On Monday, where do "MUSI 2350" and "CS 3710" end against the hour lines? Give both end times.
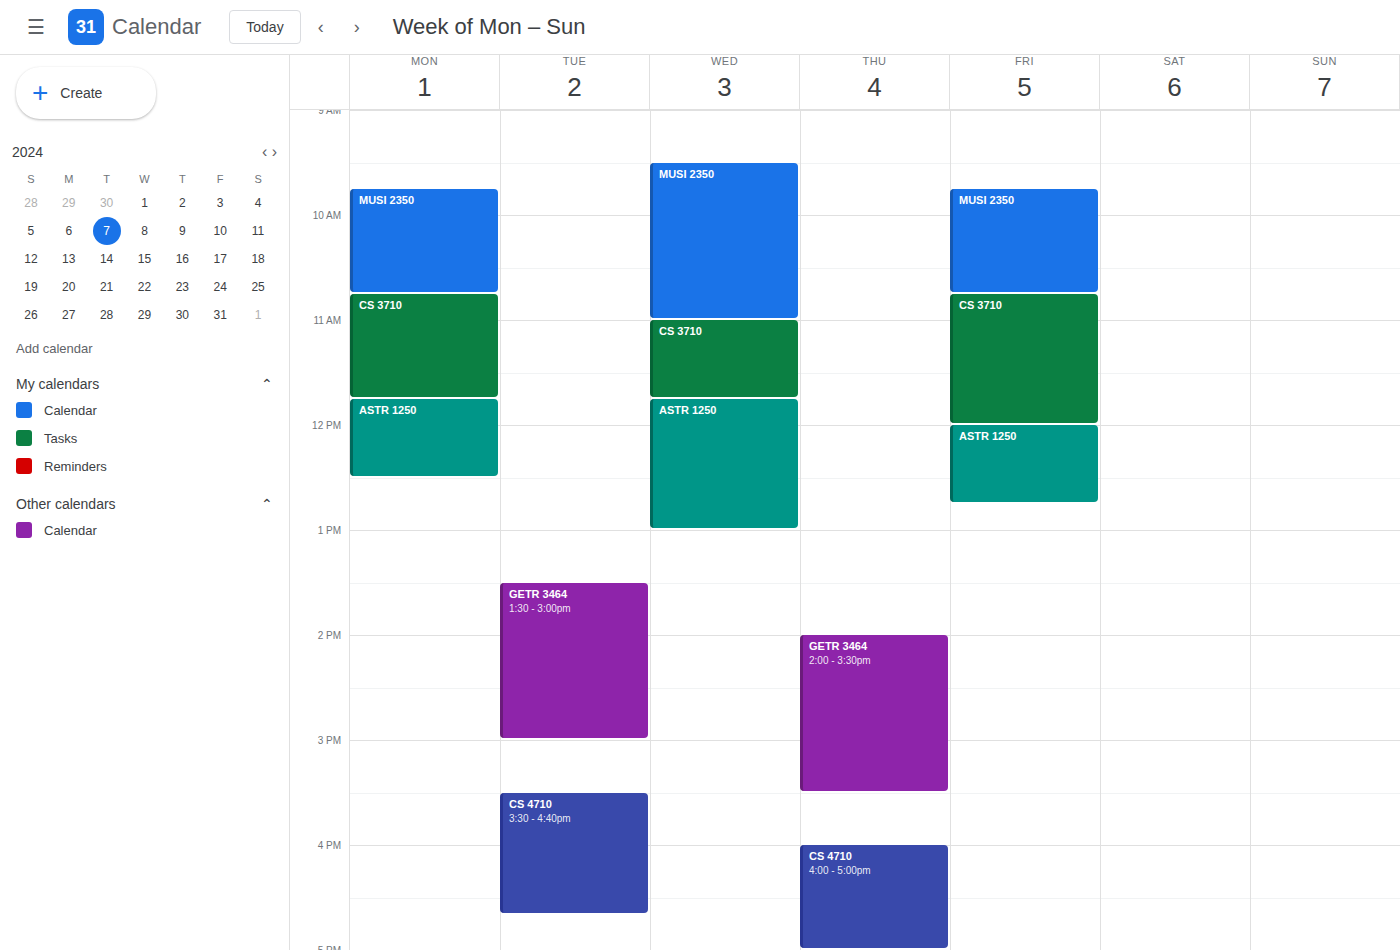
"MUSI 2350": 10:45, neither: three quarters of the way from the 10:00 line to the 11:00 line. "CS 3710": 11:45, neither: three quarters of the way from the 11:00 line to the 12:00 line.